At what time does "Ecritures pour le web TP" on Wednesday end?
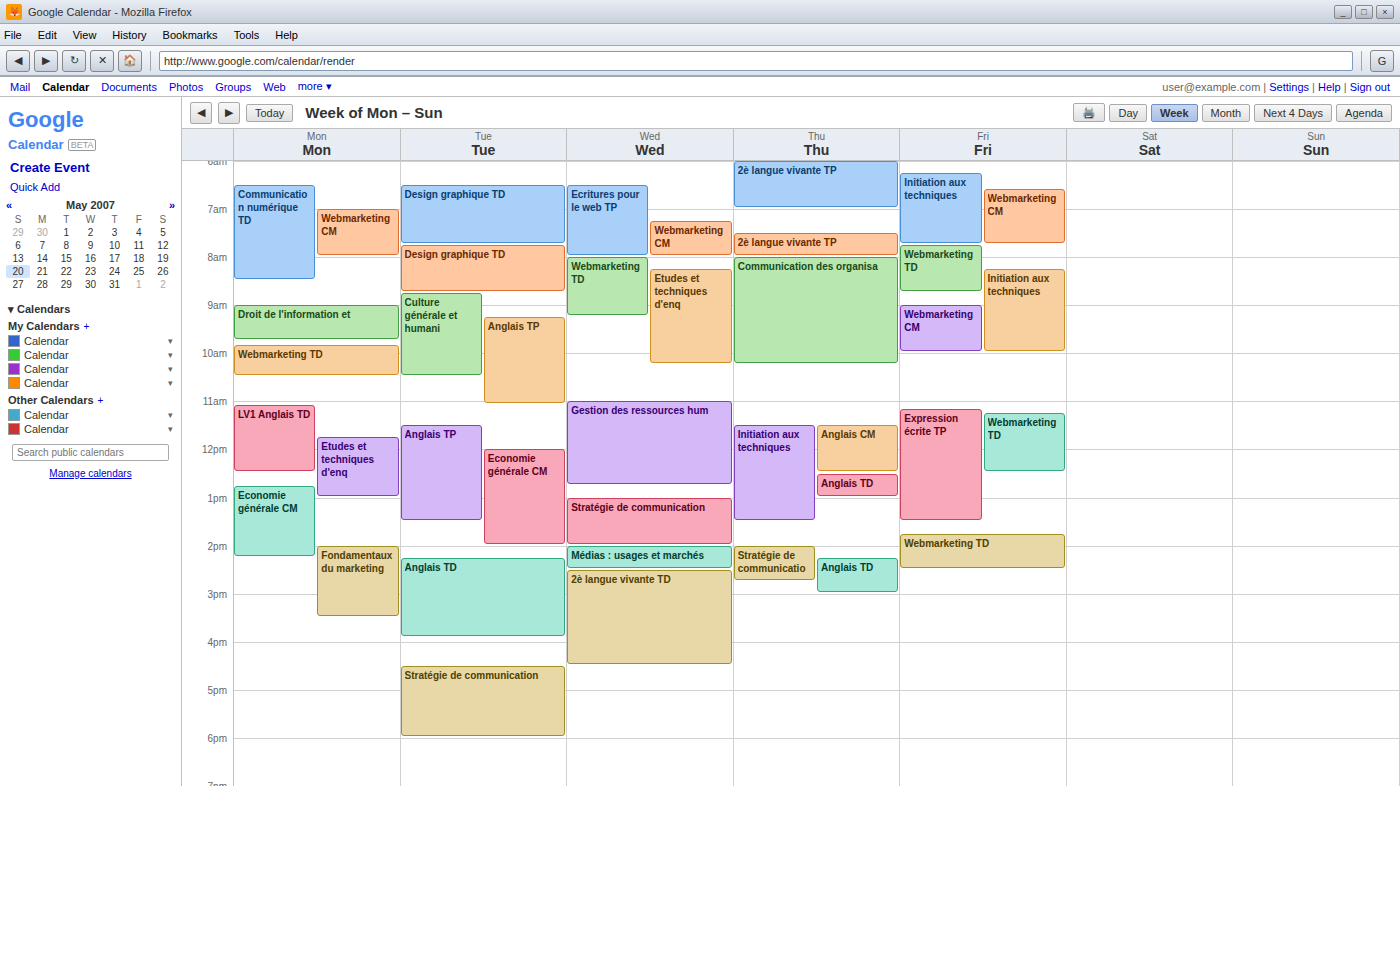
8:00 AM